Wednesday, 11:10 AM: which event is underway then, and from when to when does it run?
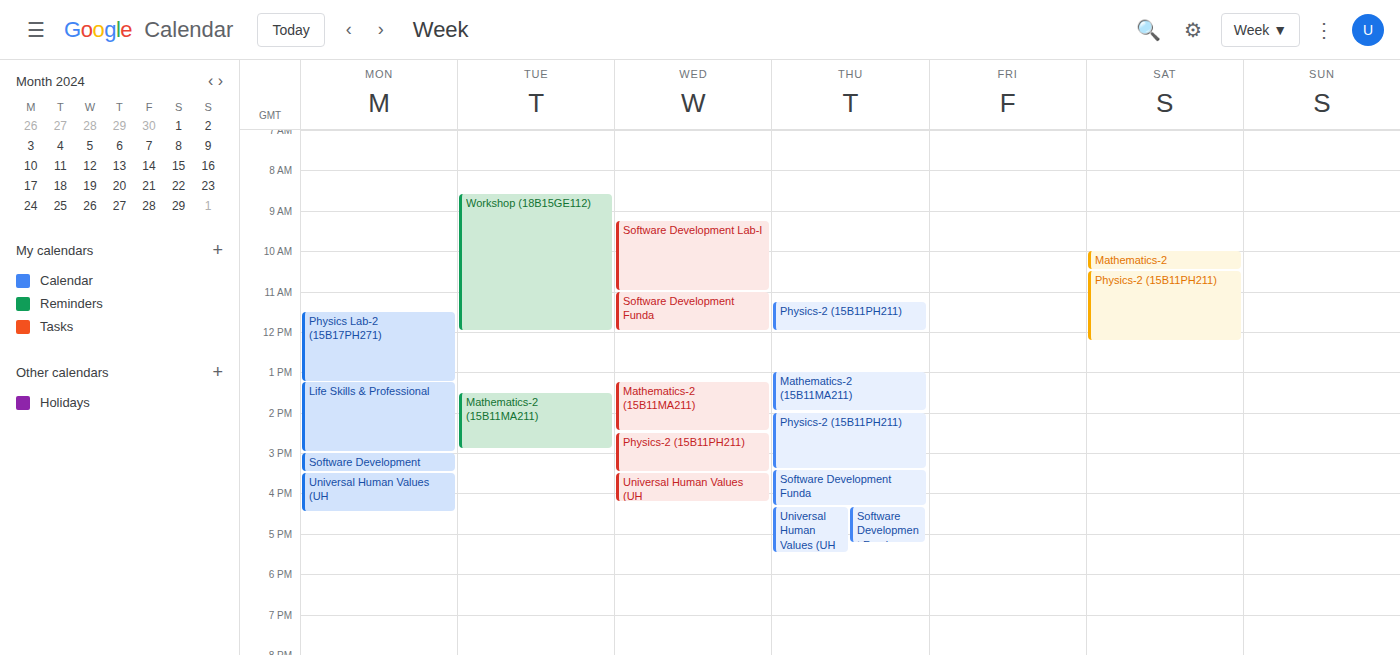
"Software Development Funda", 11:00 AM to 12:00 PM